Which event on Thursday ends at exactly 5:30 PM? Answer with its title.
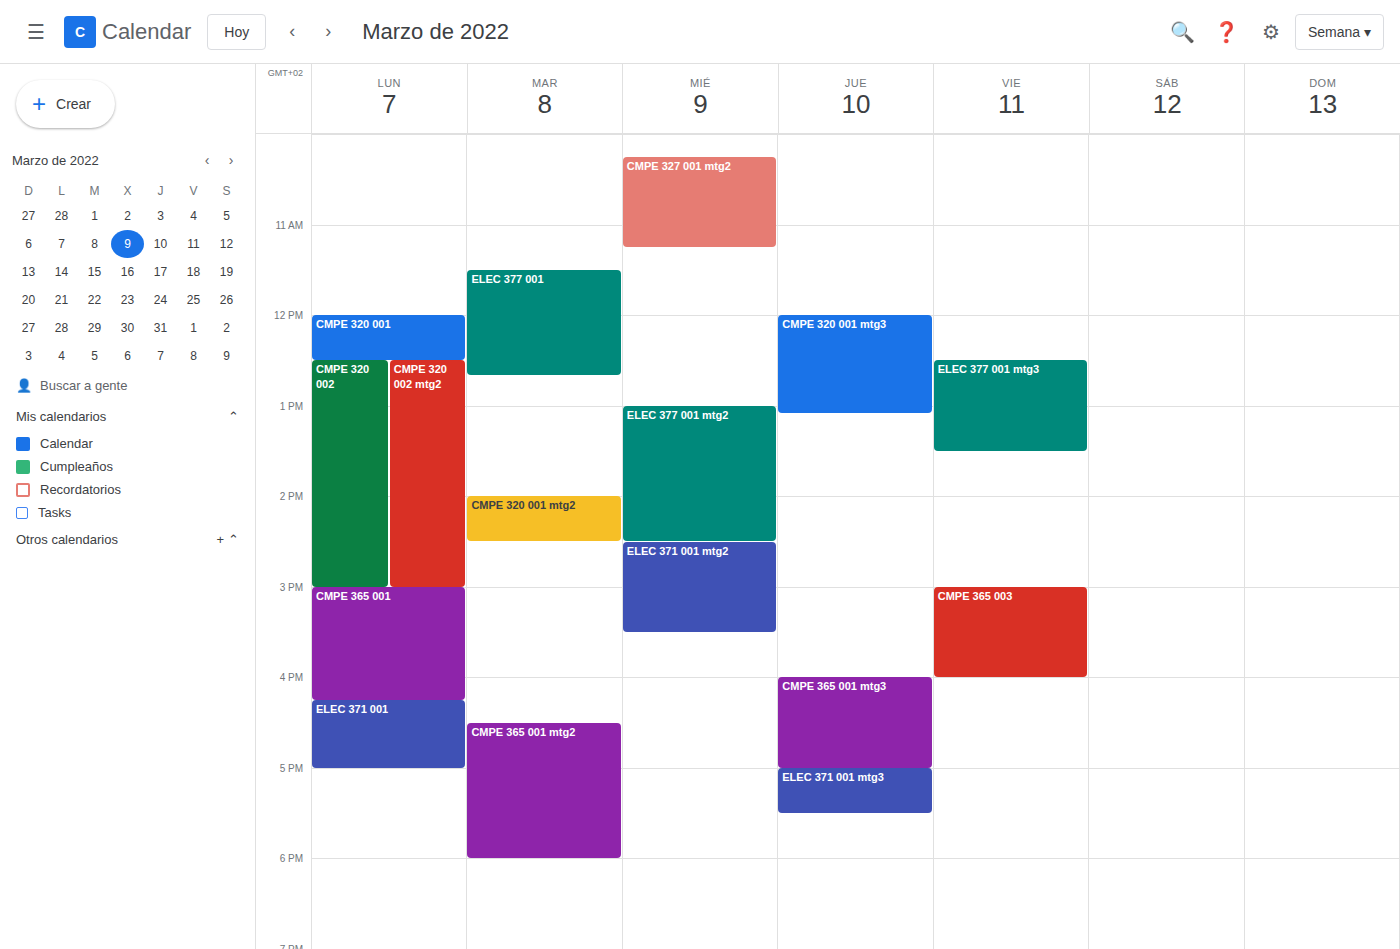
"ELEC 371 001 mtg3"